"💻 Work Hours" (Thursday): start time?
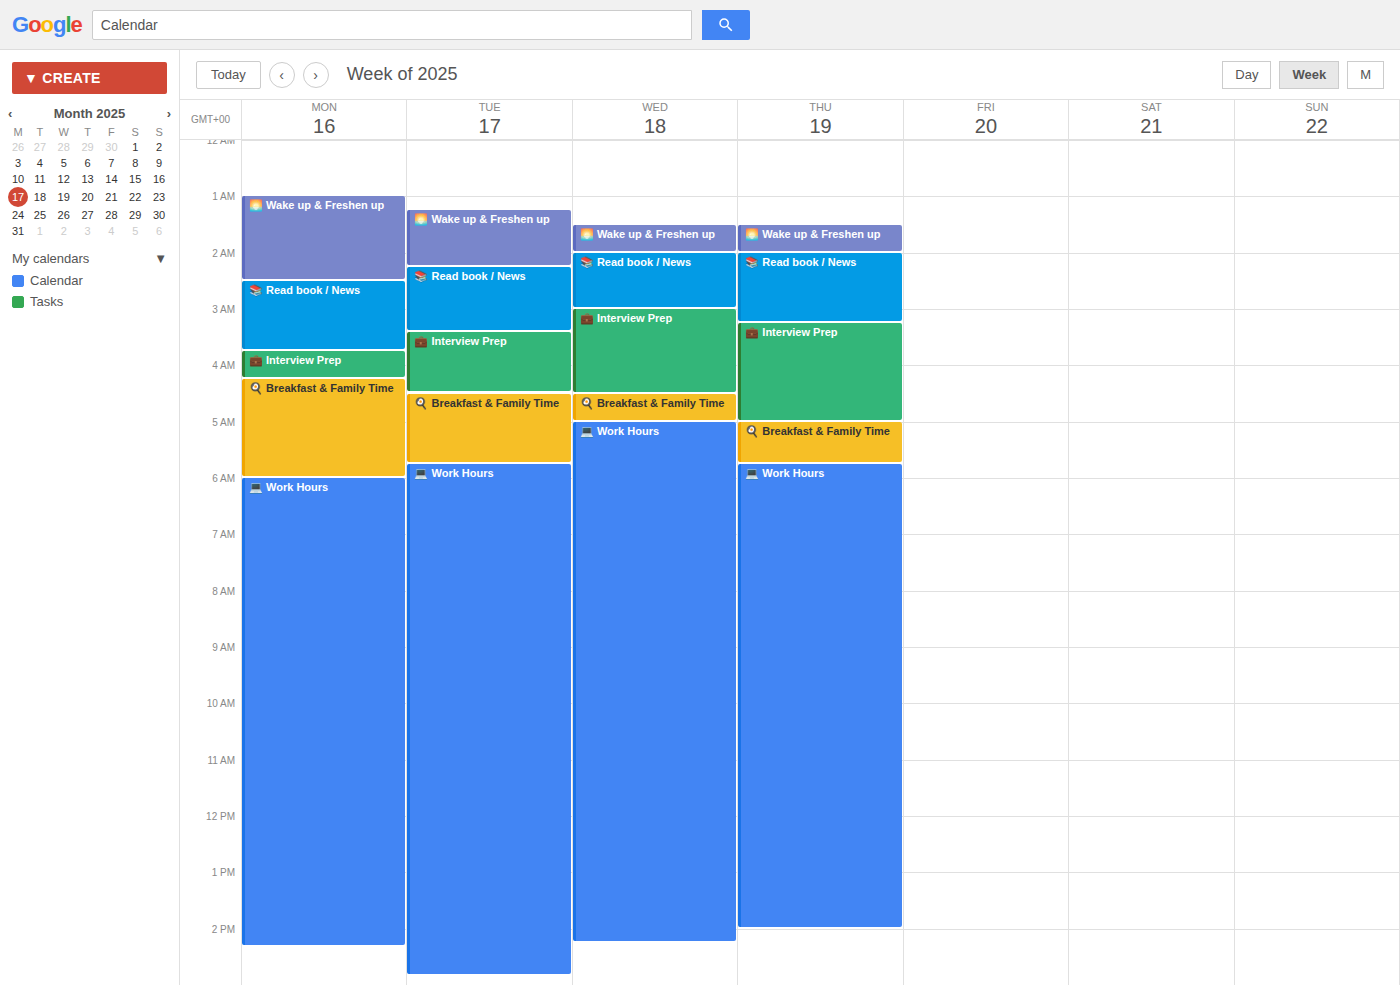
5:45 AM